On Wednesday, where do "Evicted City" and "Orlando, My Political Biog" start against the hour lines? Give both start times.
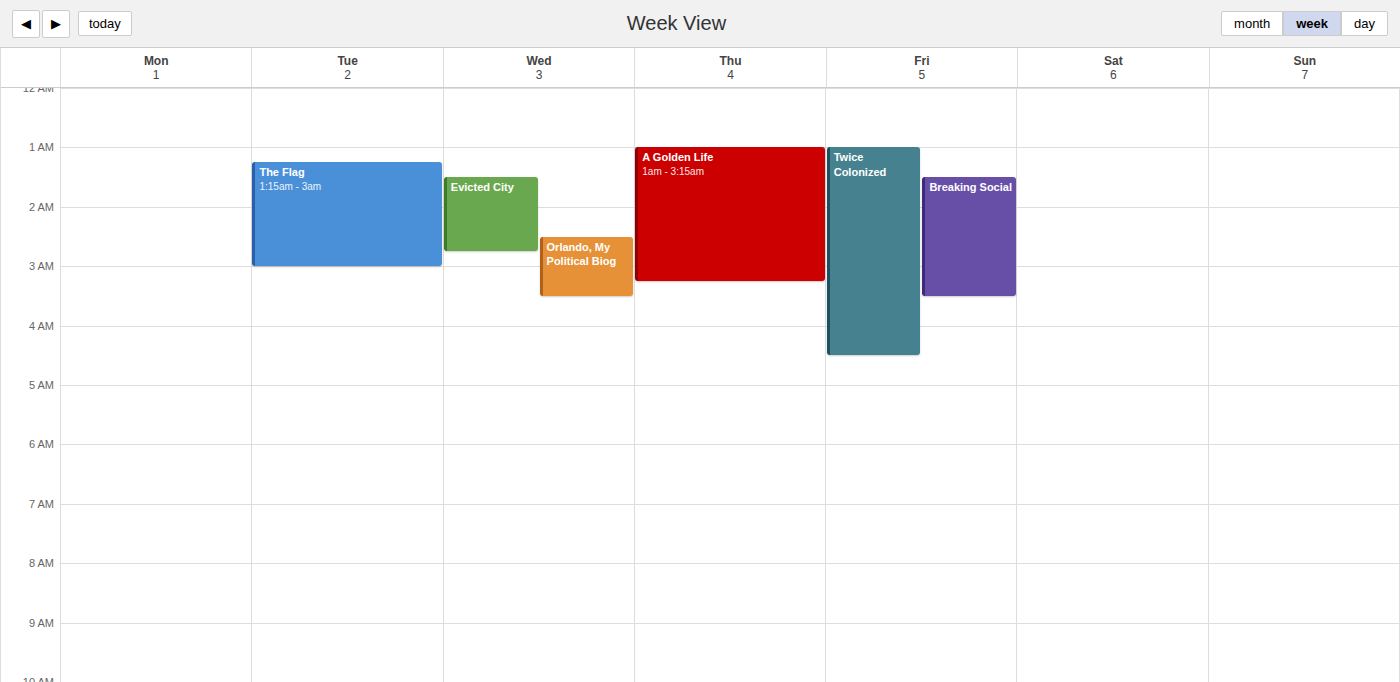
"Evicted City": 1:30 AM, halfway between the 1 AM and 2 AM lines. "Orlando, My Political Biog": 2:30 AM, halfway between the 2 AM and 3 AM lines.